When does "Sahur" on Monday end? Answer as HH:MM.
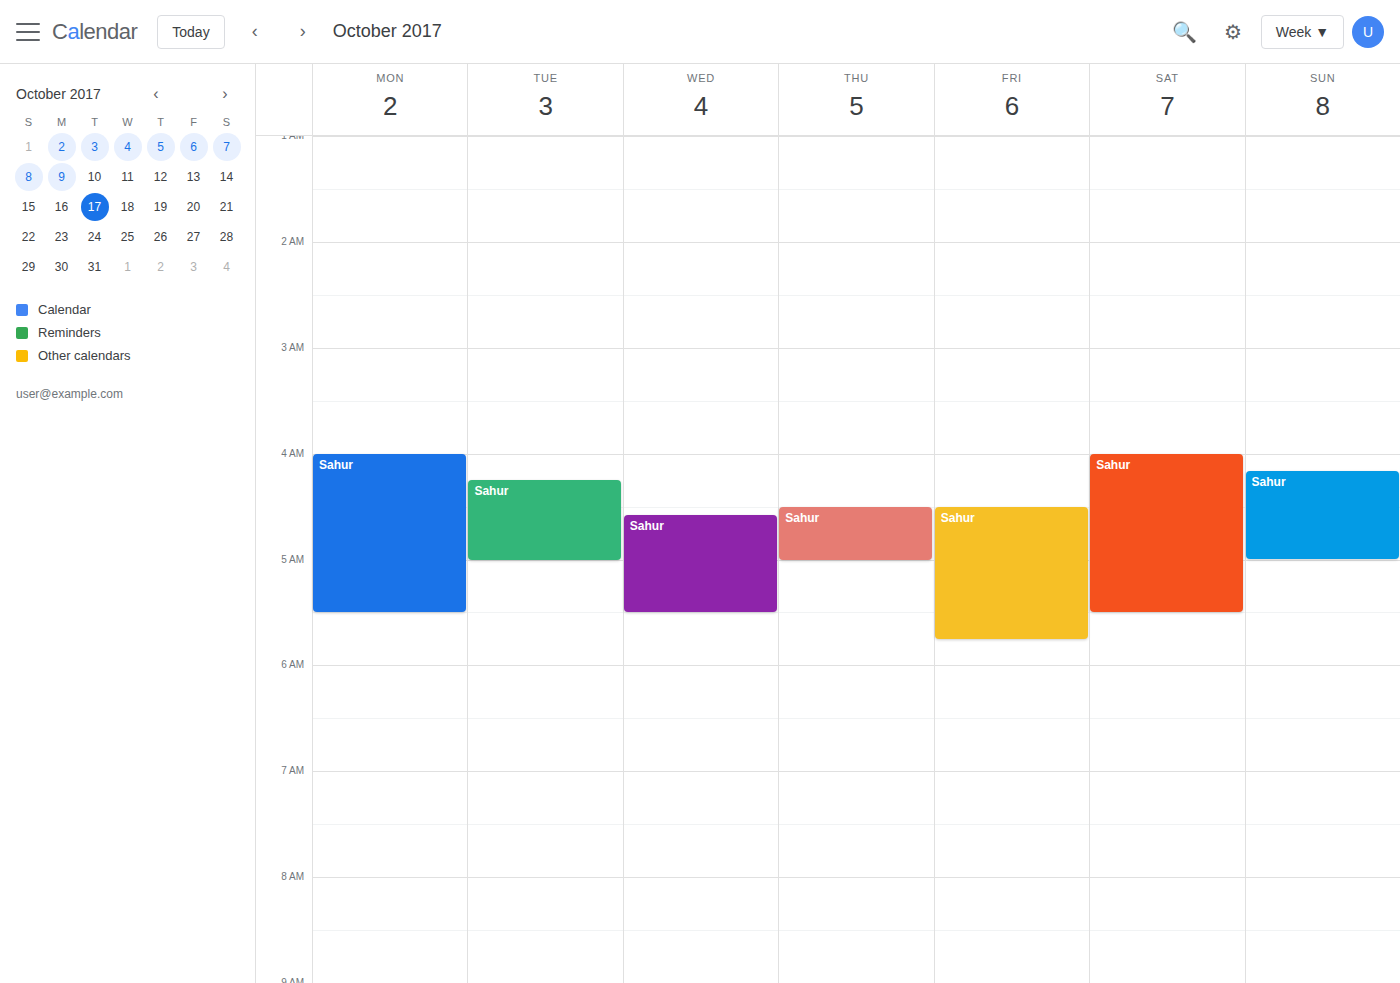
05:30